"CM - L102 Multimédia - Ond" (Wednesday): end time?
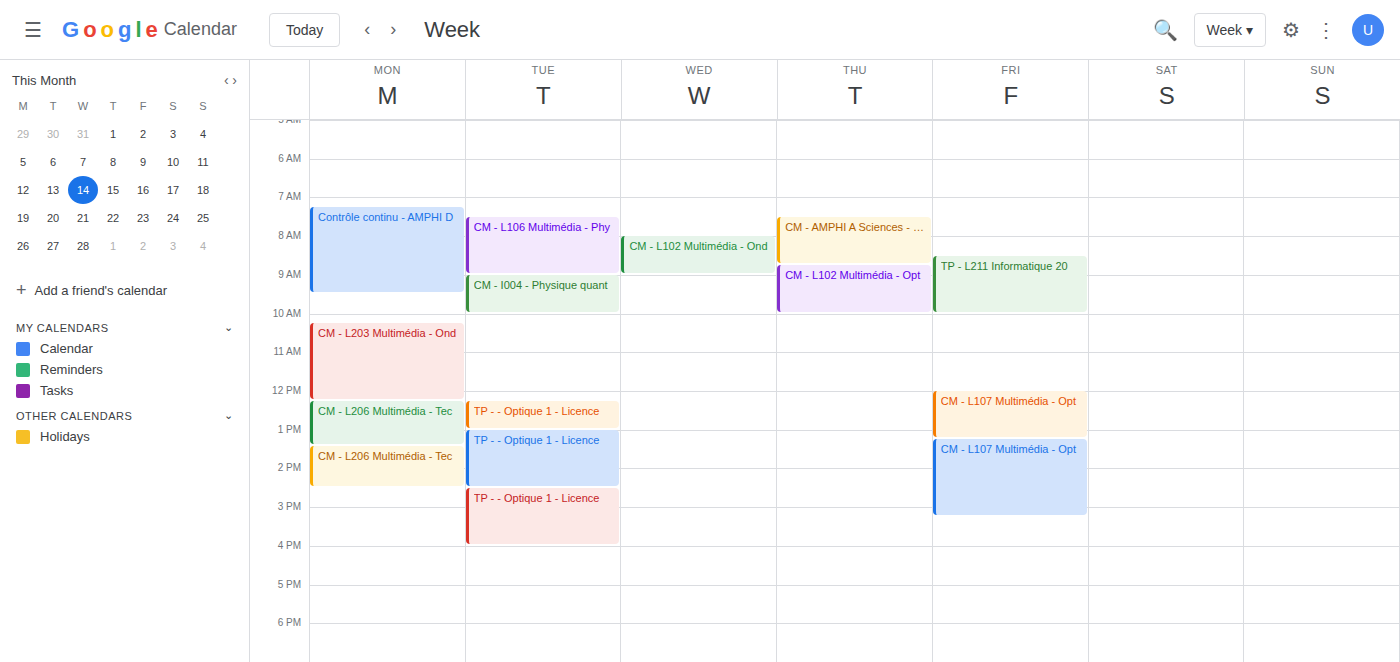
09:00